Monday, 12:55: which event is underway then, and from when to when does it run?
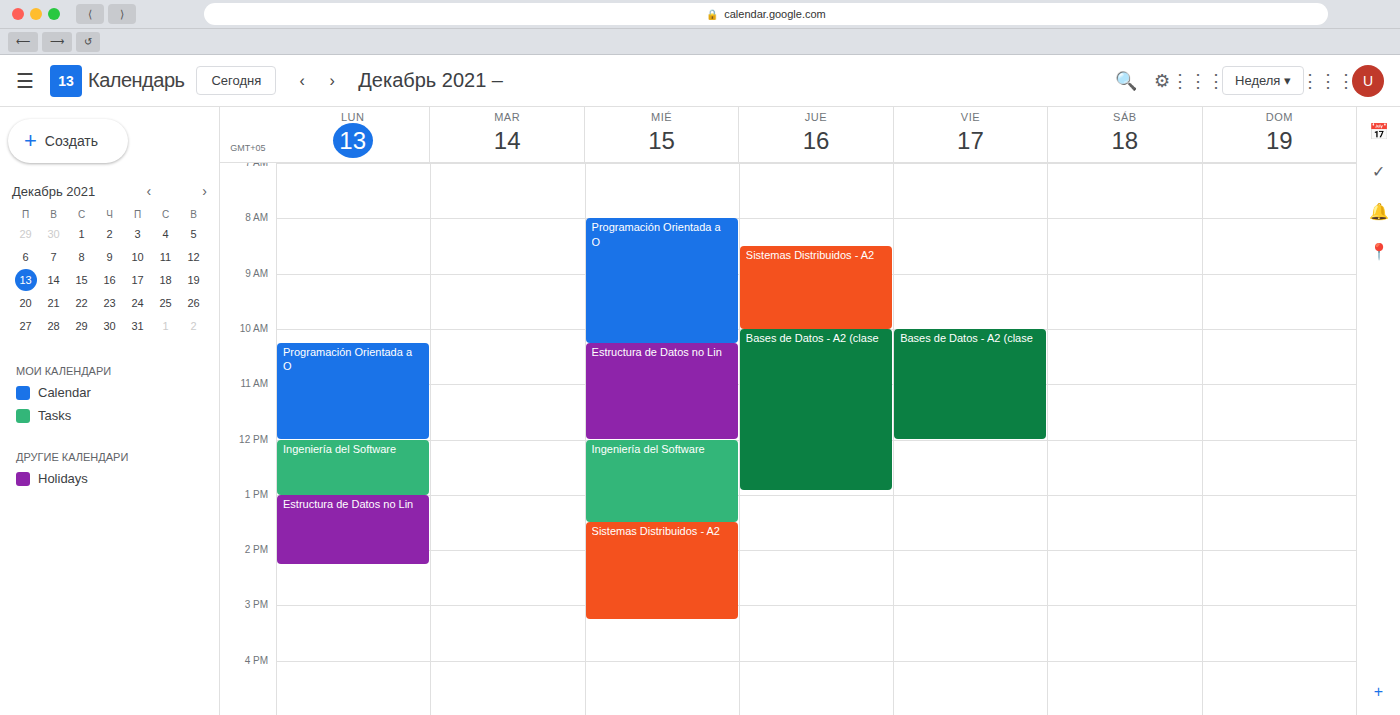
"Ingeniería del Software", 12:00 to 13:00